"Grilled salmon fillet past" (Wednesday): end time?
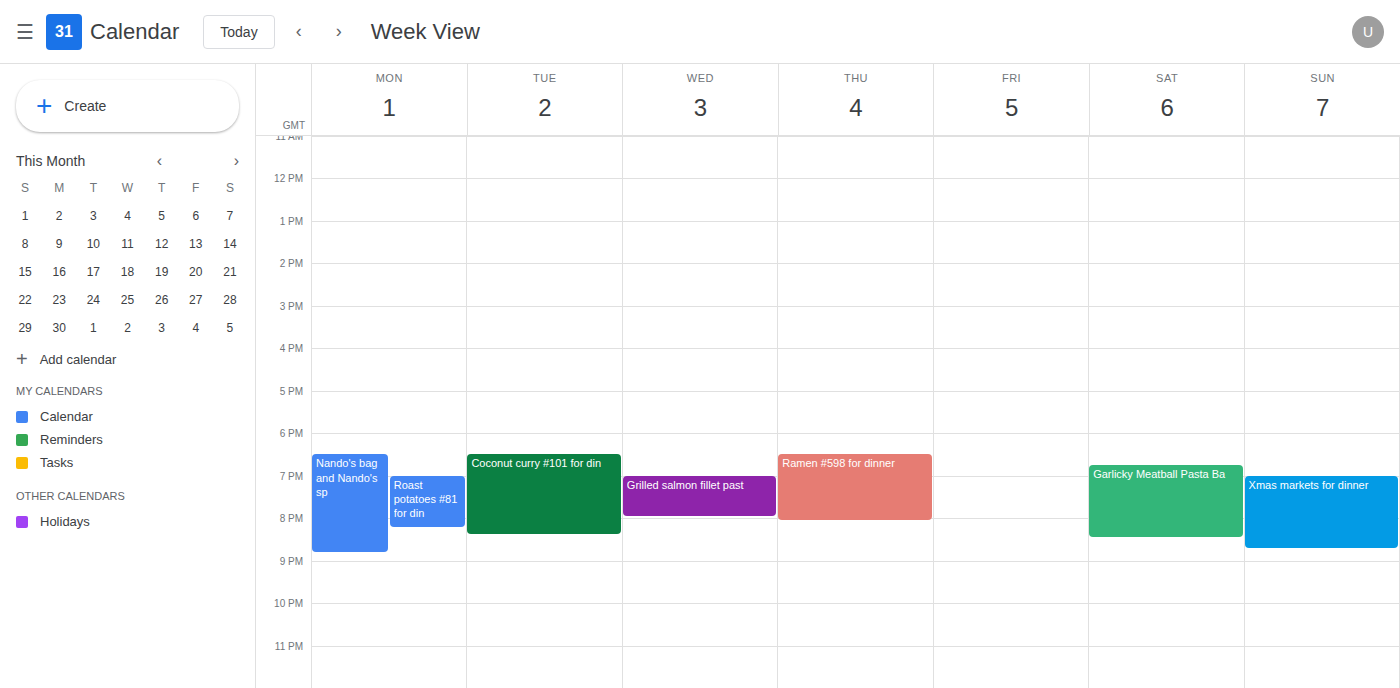
20:00